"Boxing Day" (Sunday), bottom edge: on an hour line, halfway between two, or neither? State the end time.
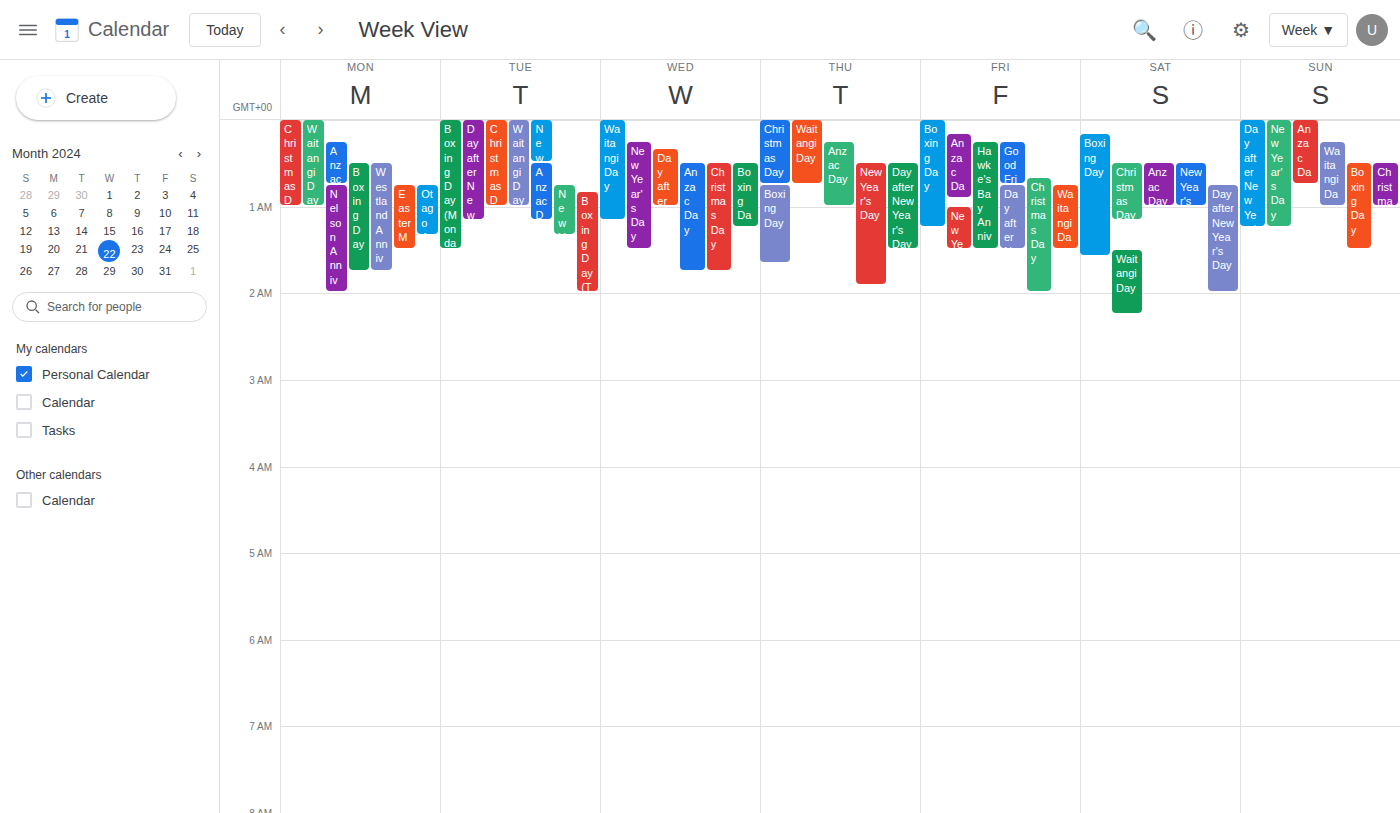
01:30 -- halfway between the 01:00 and 02:00 lines.